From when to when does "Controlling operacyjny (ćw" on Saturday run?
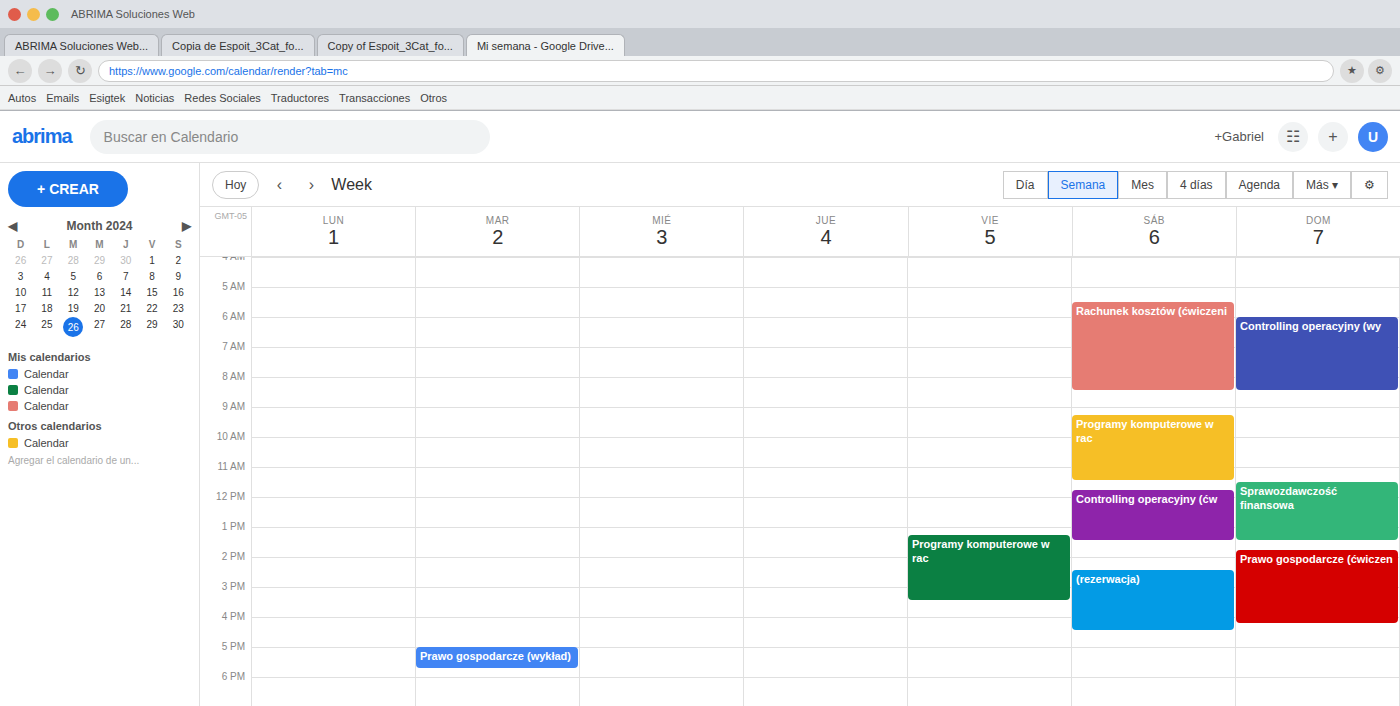
11:45 AM to 1:30 PM